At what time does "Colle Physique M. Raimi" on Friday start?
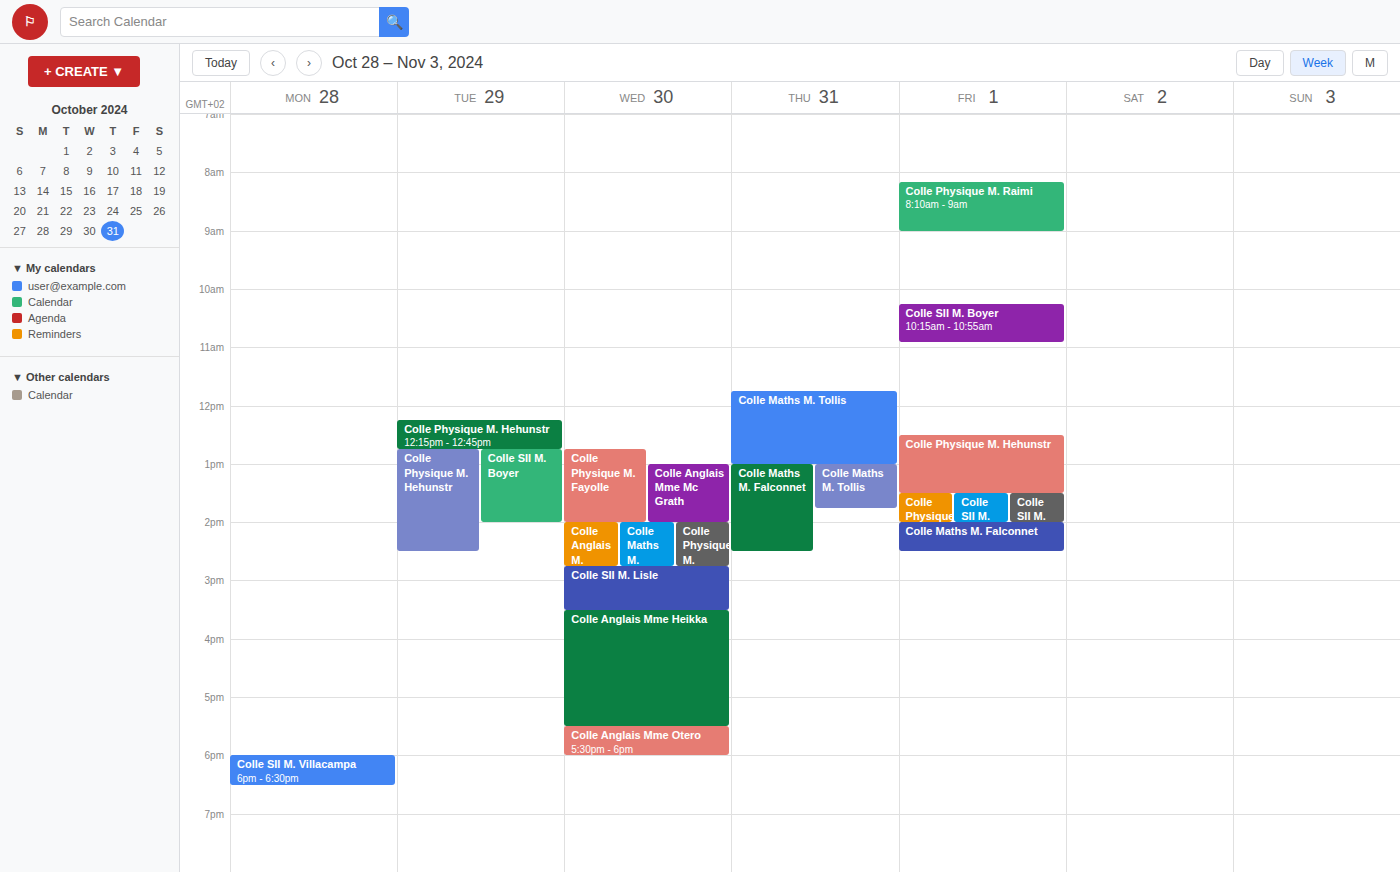
8:10 AM